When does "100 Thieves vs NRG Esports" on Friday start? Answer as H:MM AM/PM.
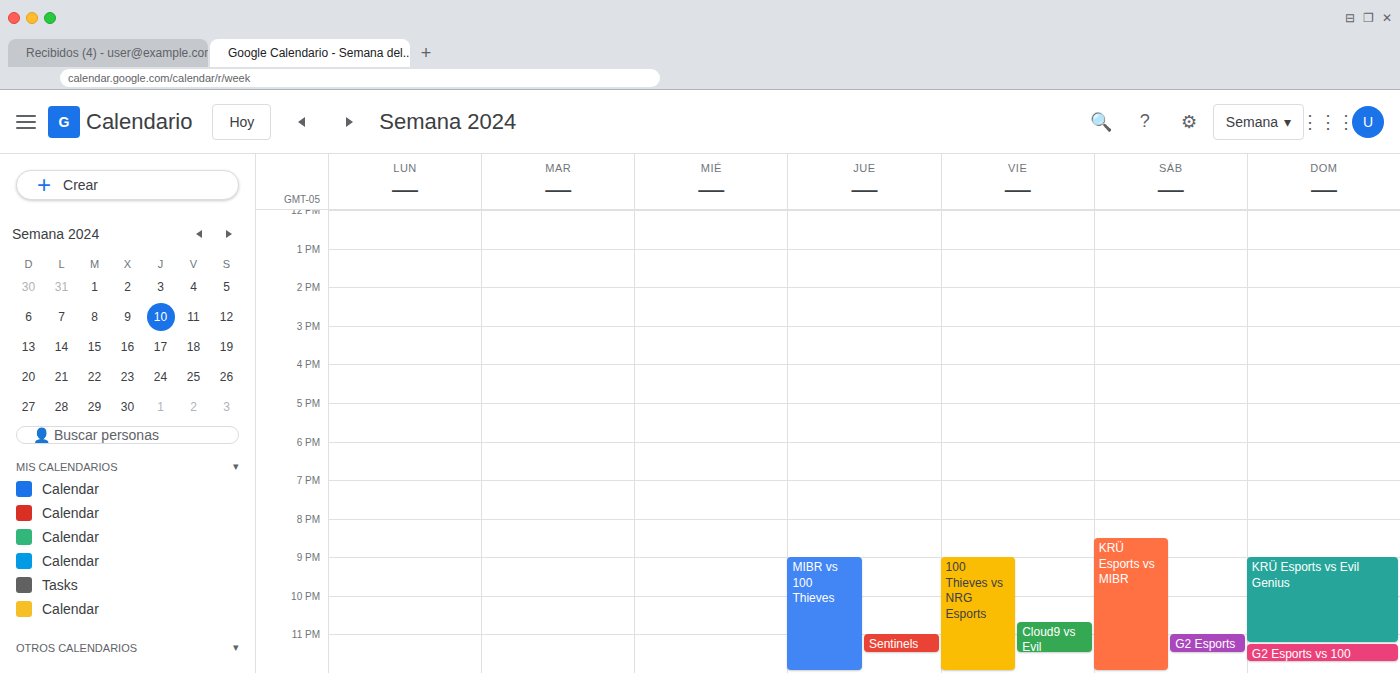
9:00 PM